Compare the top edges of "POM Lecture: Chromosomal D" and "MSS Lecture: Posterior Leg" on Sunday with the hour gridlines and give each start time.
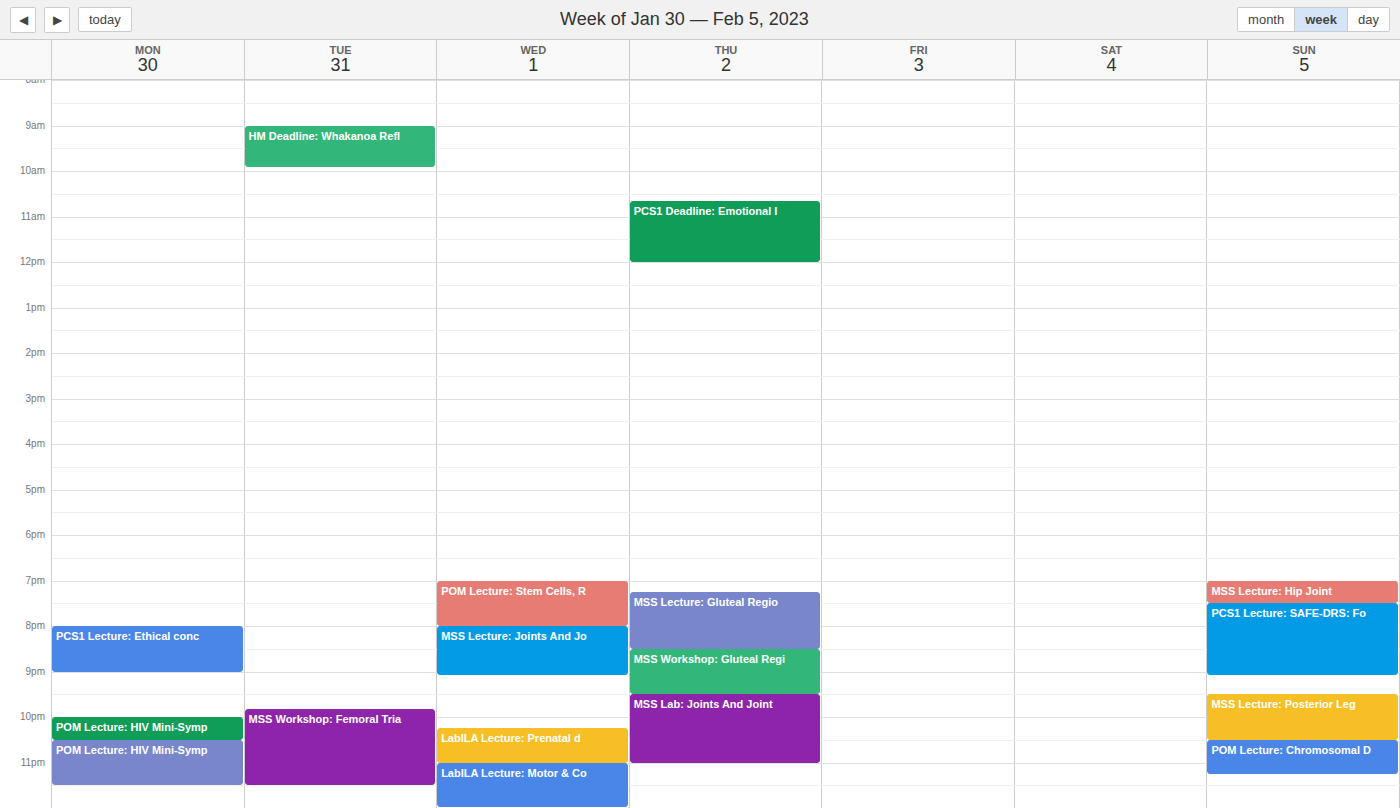
"POM Lecture: Chromosomal D": 10:30 PM, halfway between the 10 PM and 11 PM lines. "MSS Lecture: Posterior Leg": 9:30 PM, halfway between the 9 PM and 10 PM lines.